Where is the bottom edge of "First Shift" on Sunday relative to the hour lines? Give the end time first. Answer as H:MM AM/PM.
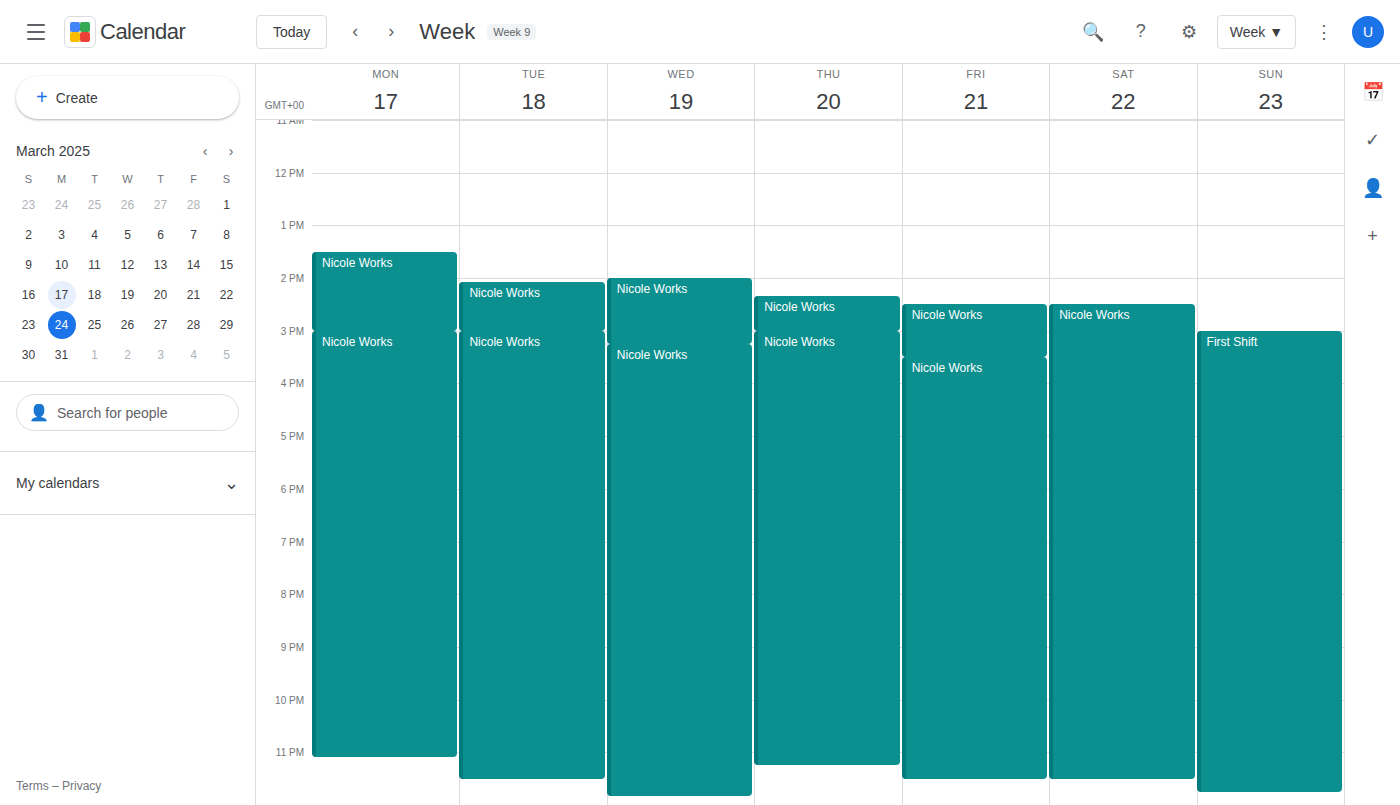
11:45 PM -- neither: three quarters of the way from the 11 PM line to the 12 AM line.